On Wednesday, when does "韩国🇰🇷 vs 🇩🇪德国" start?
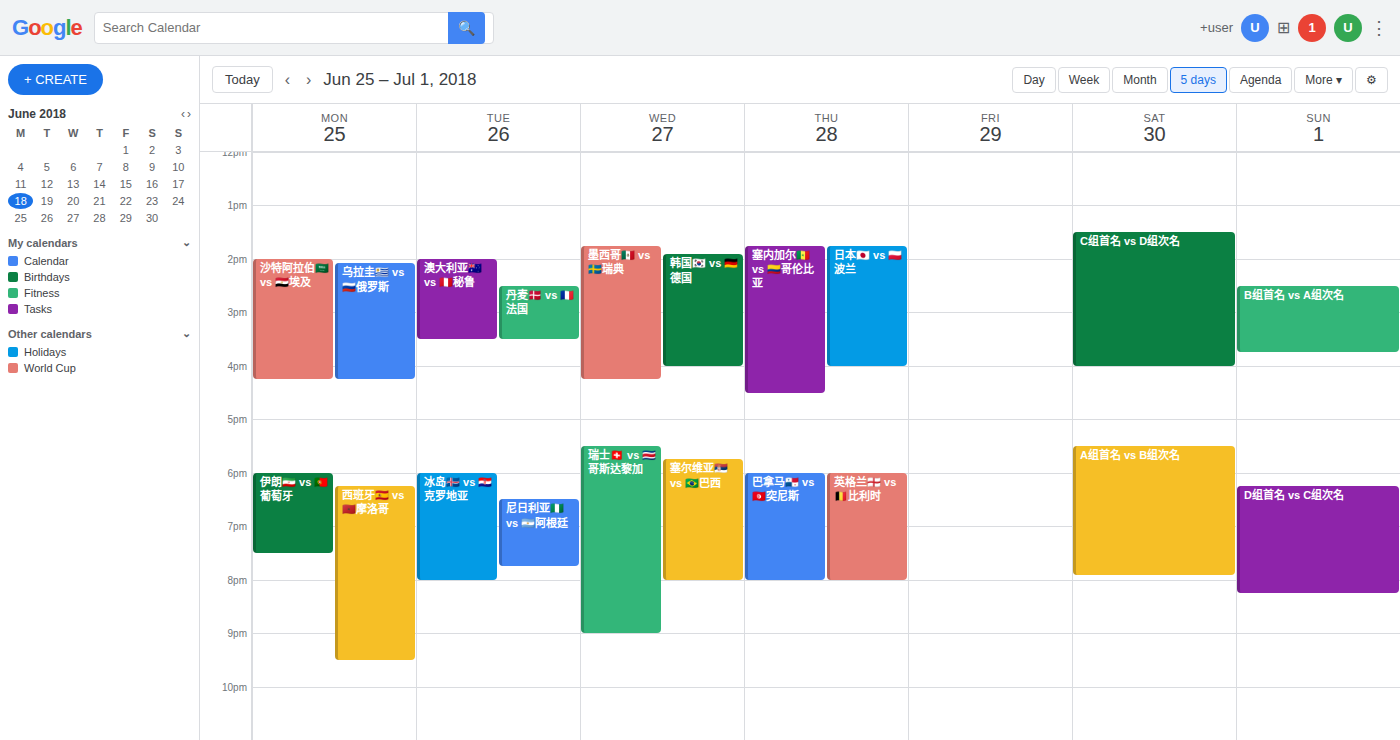
13:55